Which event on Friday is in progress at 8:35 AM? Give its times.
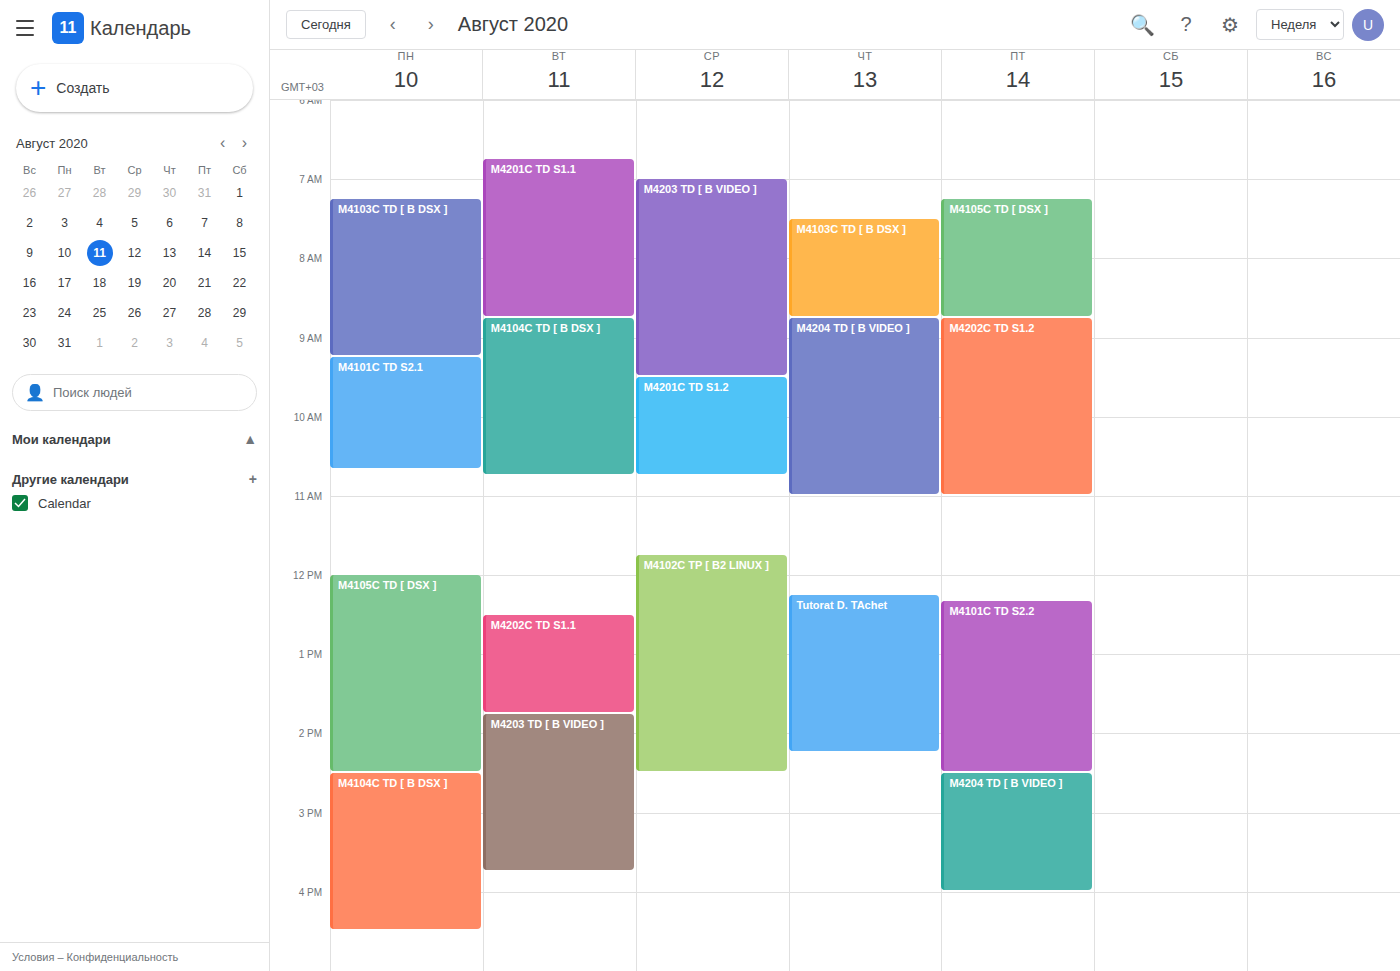
"M4105C TD [ DSX ]", 7:15 AM to 8:45 AM